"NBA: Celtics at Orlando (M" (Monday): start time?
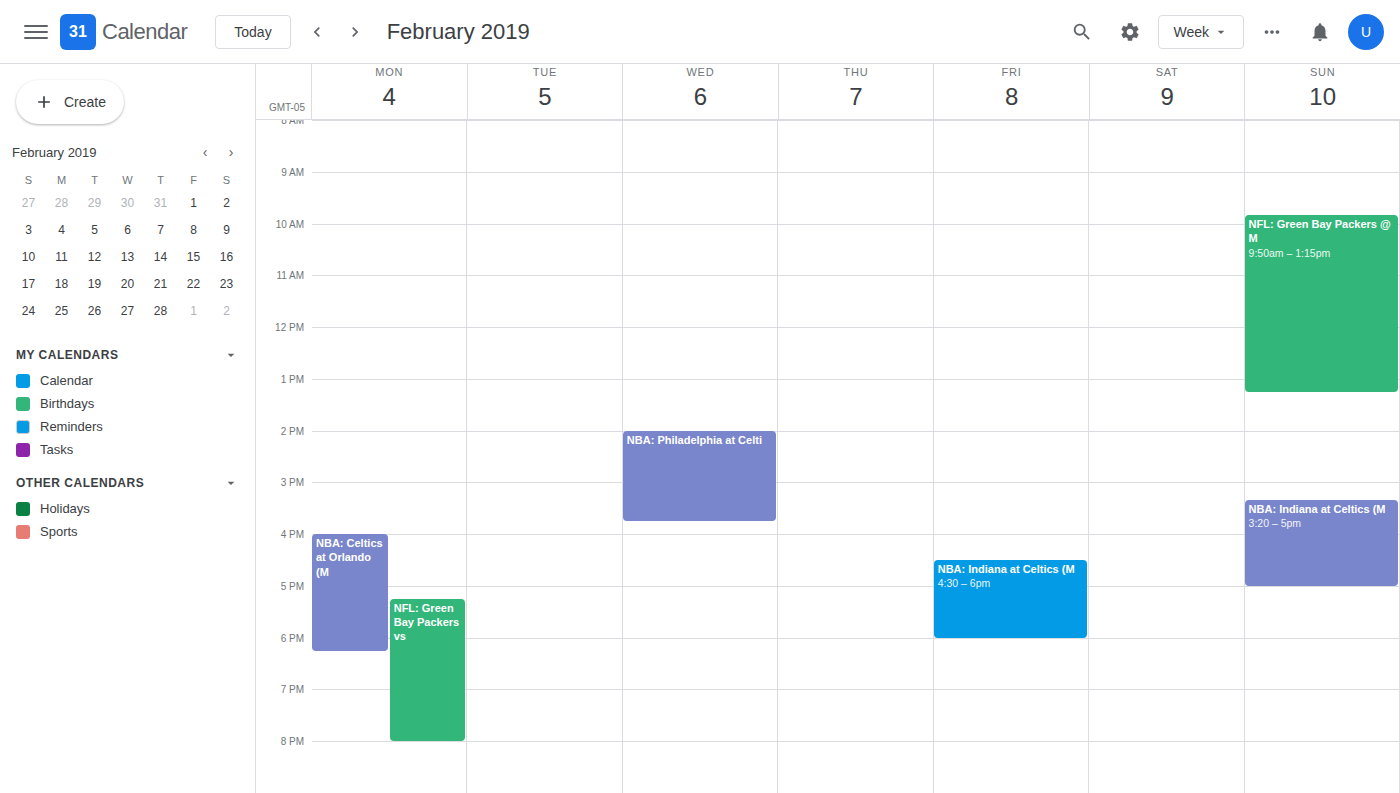
4:00 PM